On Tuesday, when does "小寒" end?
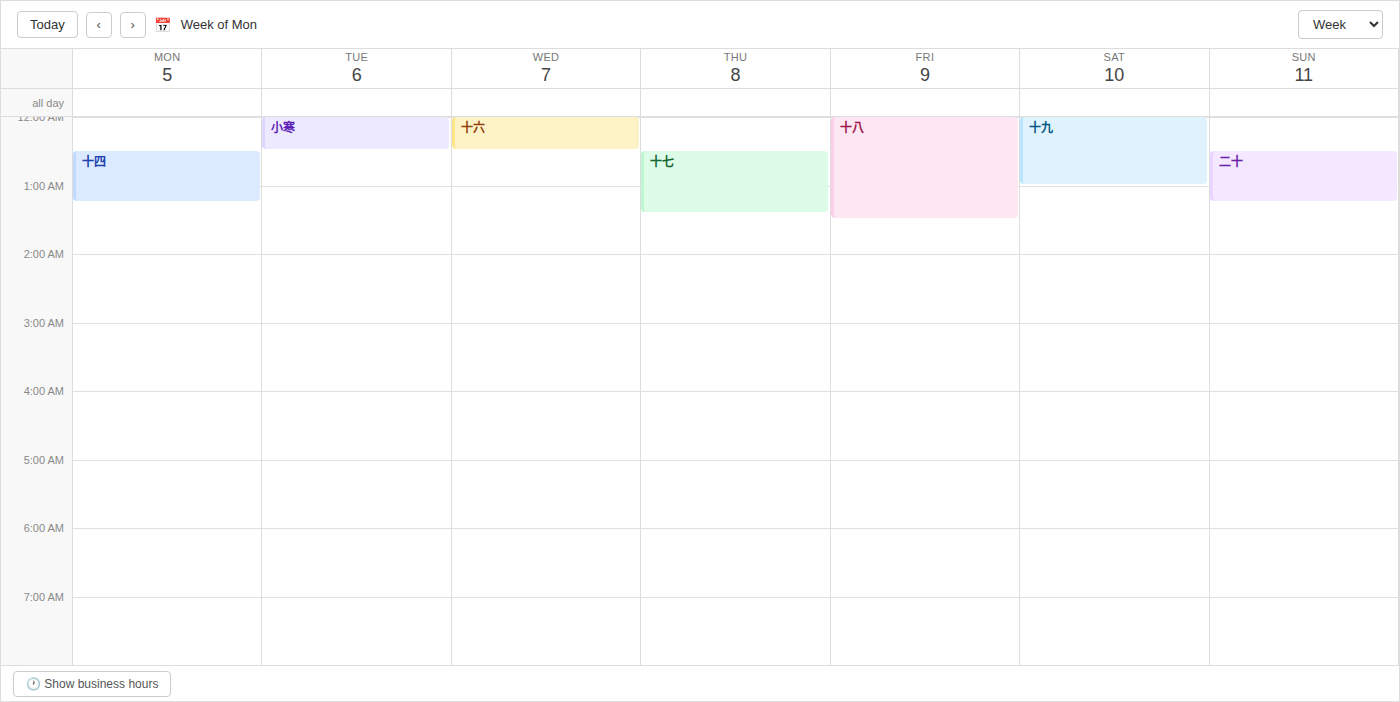
12:30 AM